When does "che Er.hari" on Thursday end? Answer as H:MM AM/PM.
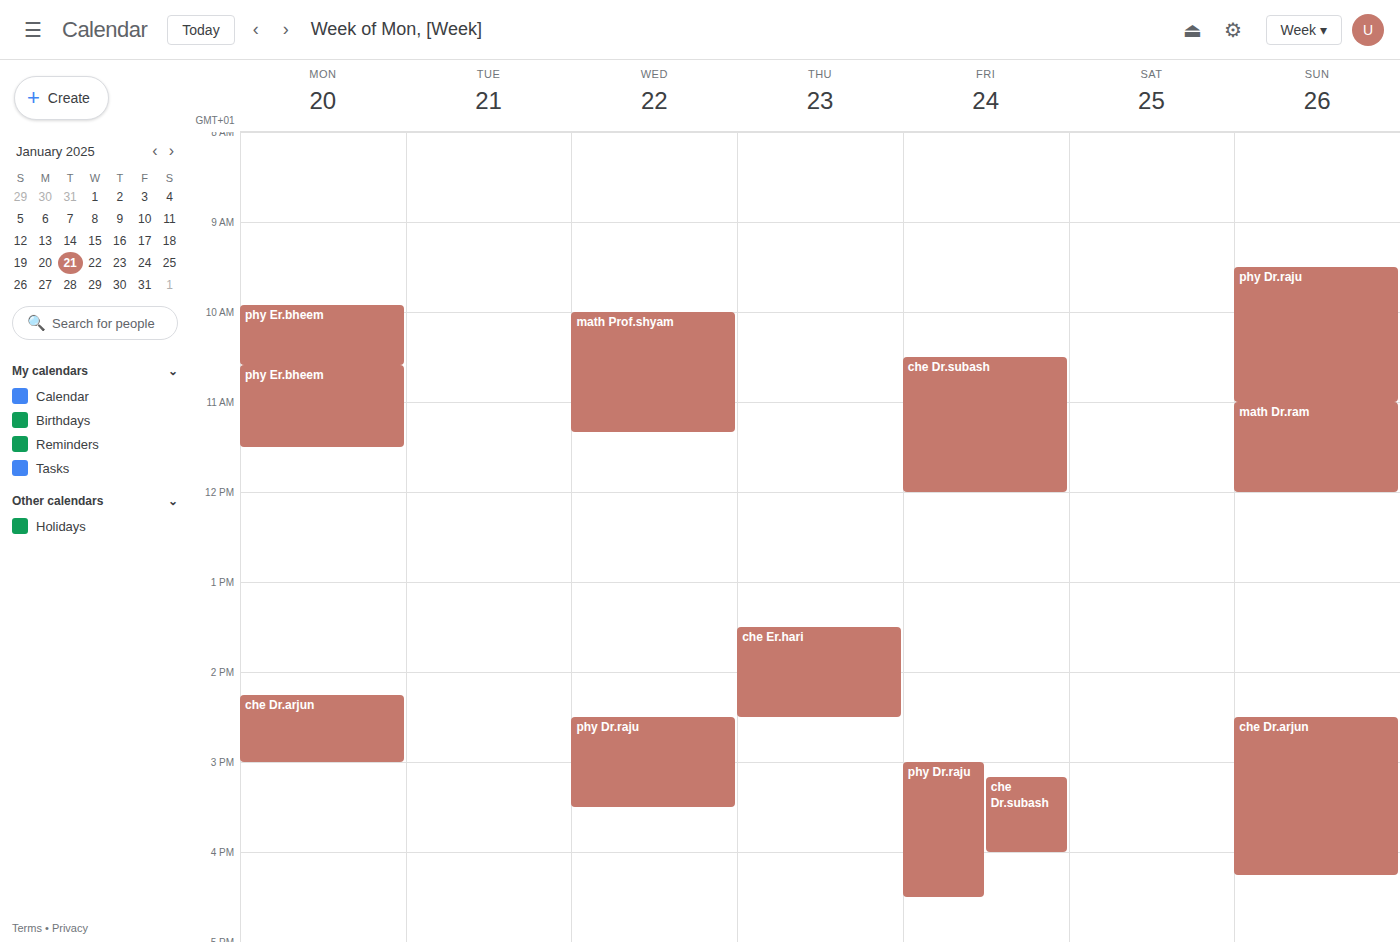
2:30 PM